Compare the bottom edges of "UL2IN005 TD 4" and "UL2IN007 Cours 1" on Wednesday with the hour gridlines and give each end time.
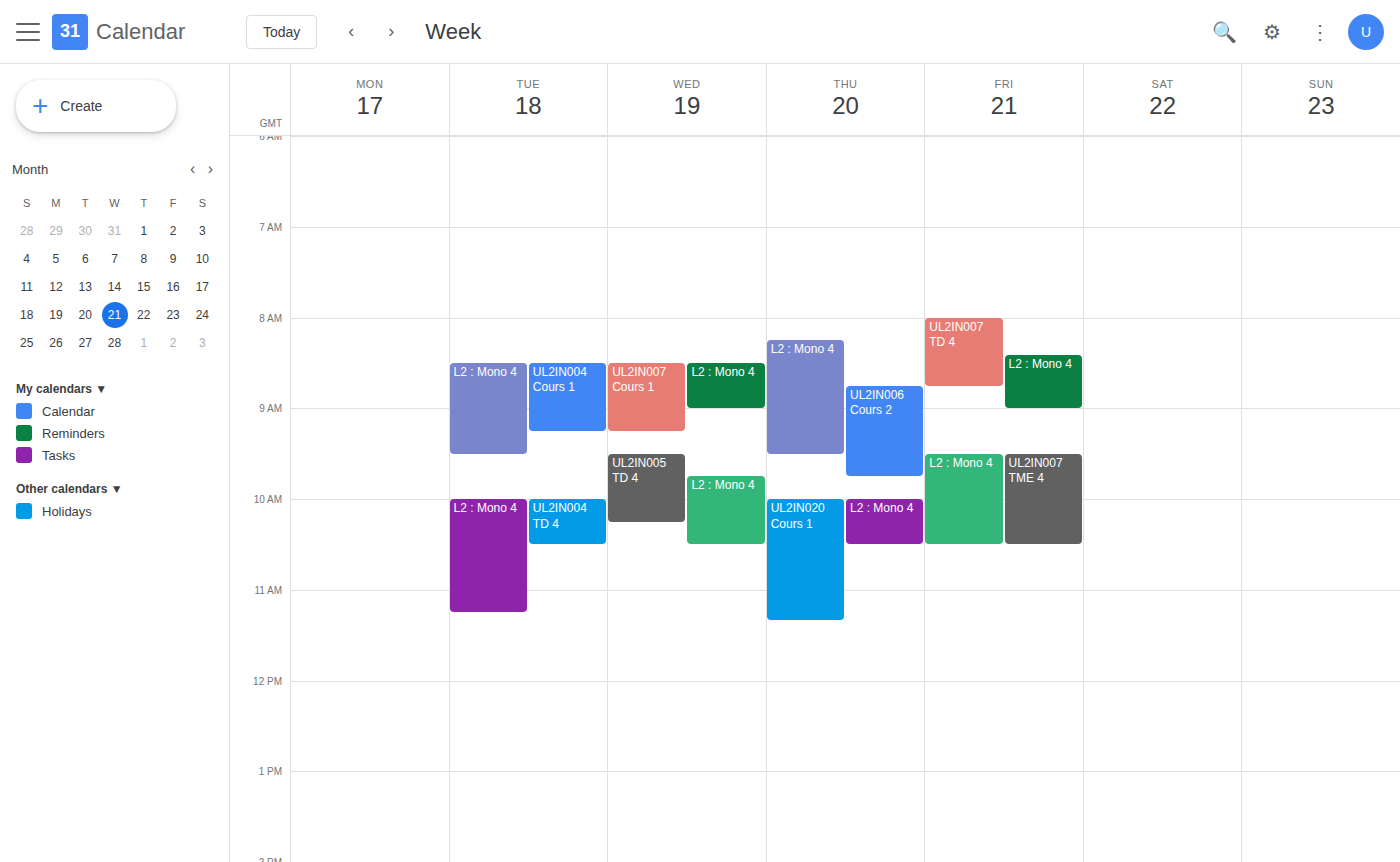
"UL2IN005 TD 4": 10:15 AM, neither: a quarter of the way from the 10 AM line to the 11 AM line. "UL2IN007 Cours 1": 9:15 AM, neither: a quarter of the way from the 9 AM line to the 10 AM line.